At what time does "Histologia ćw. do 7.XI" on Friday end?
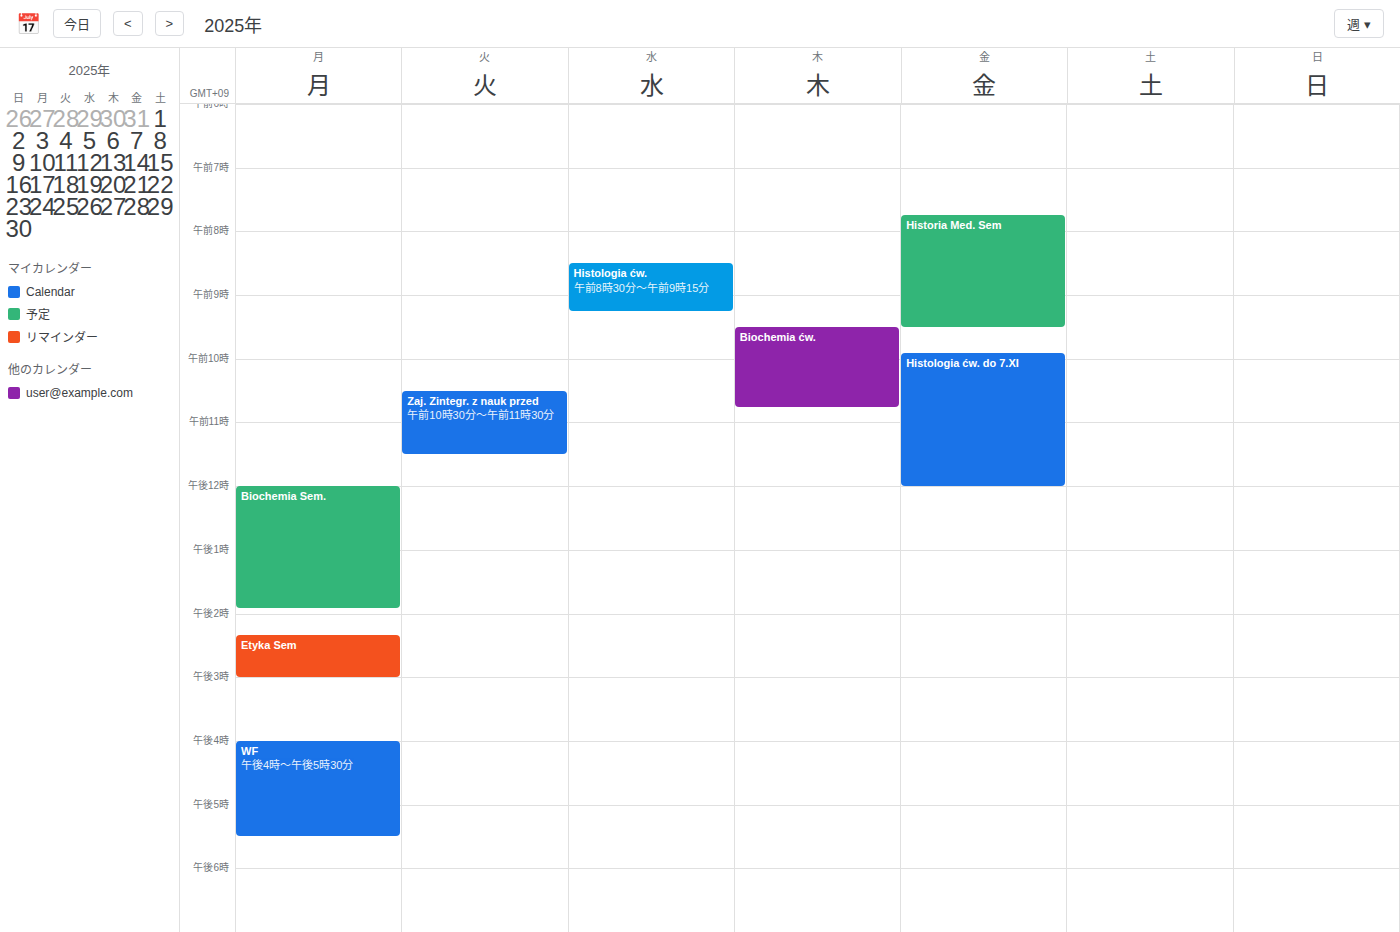
12:00